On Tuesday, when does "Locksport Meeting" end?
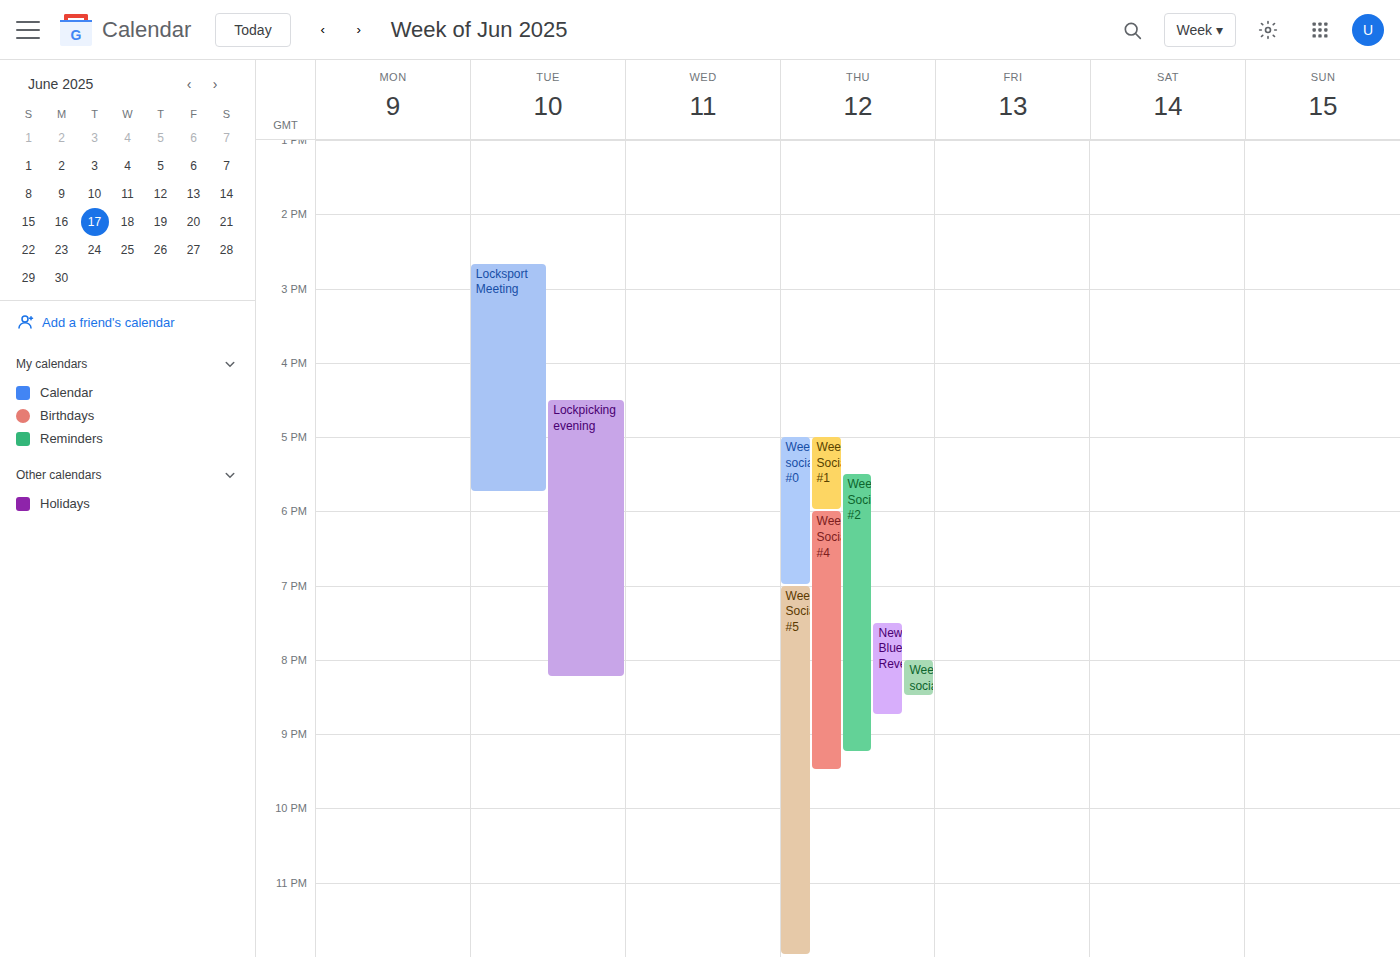
5:45 PM